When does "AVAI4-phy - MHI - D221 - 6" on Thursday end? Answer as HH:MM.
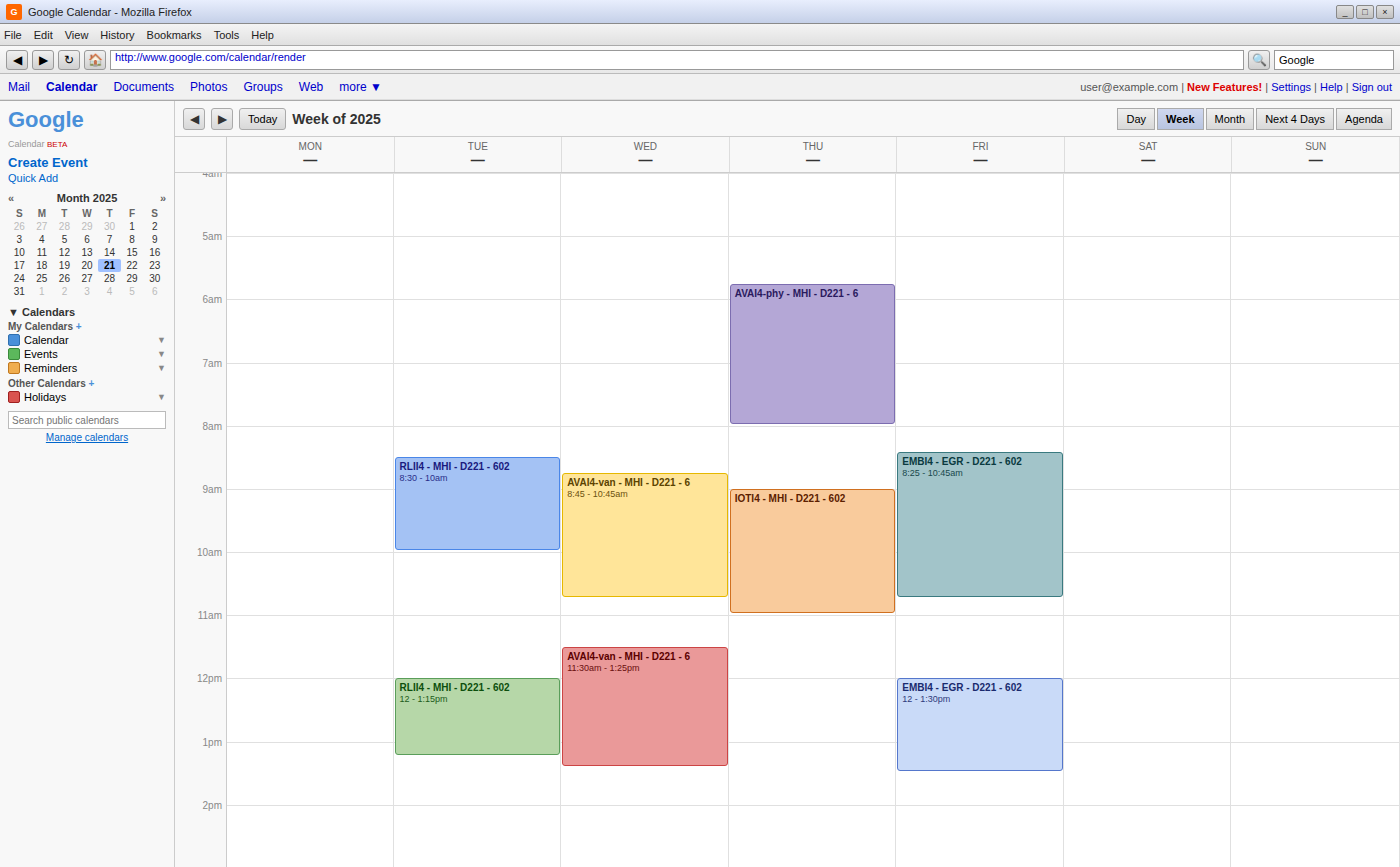
08:00